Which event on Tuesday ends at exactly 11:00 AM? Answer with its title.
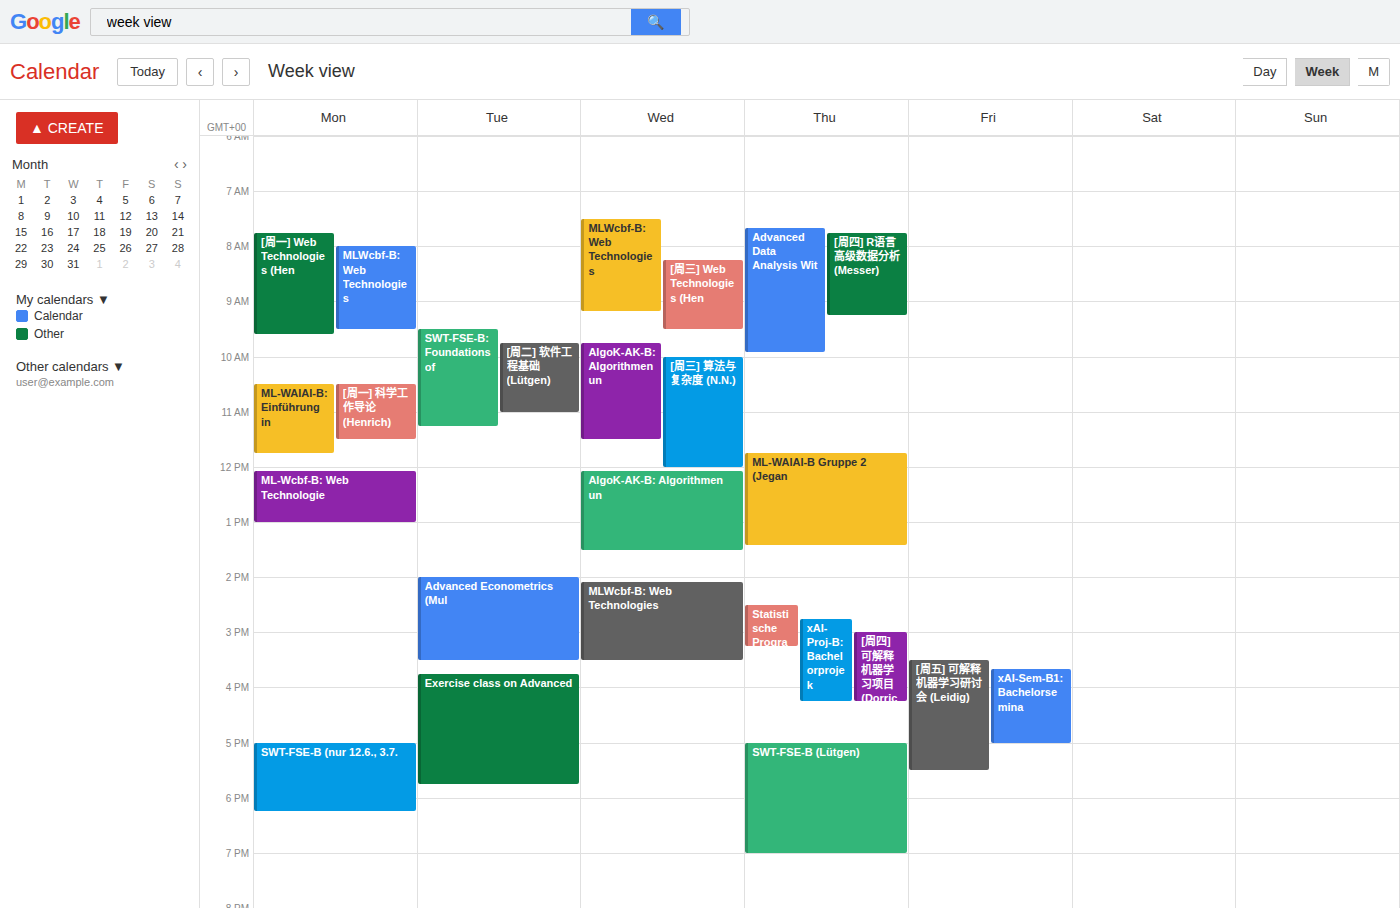
"[周二] 软件工程基础 (Lütgen)"